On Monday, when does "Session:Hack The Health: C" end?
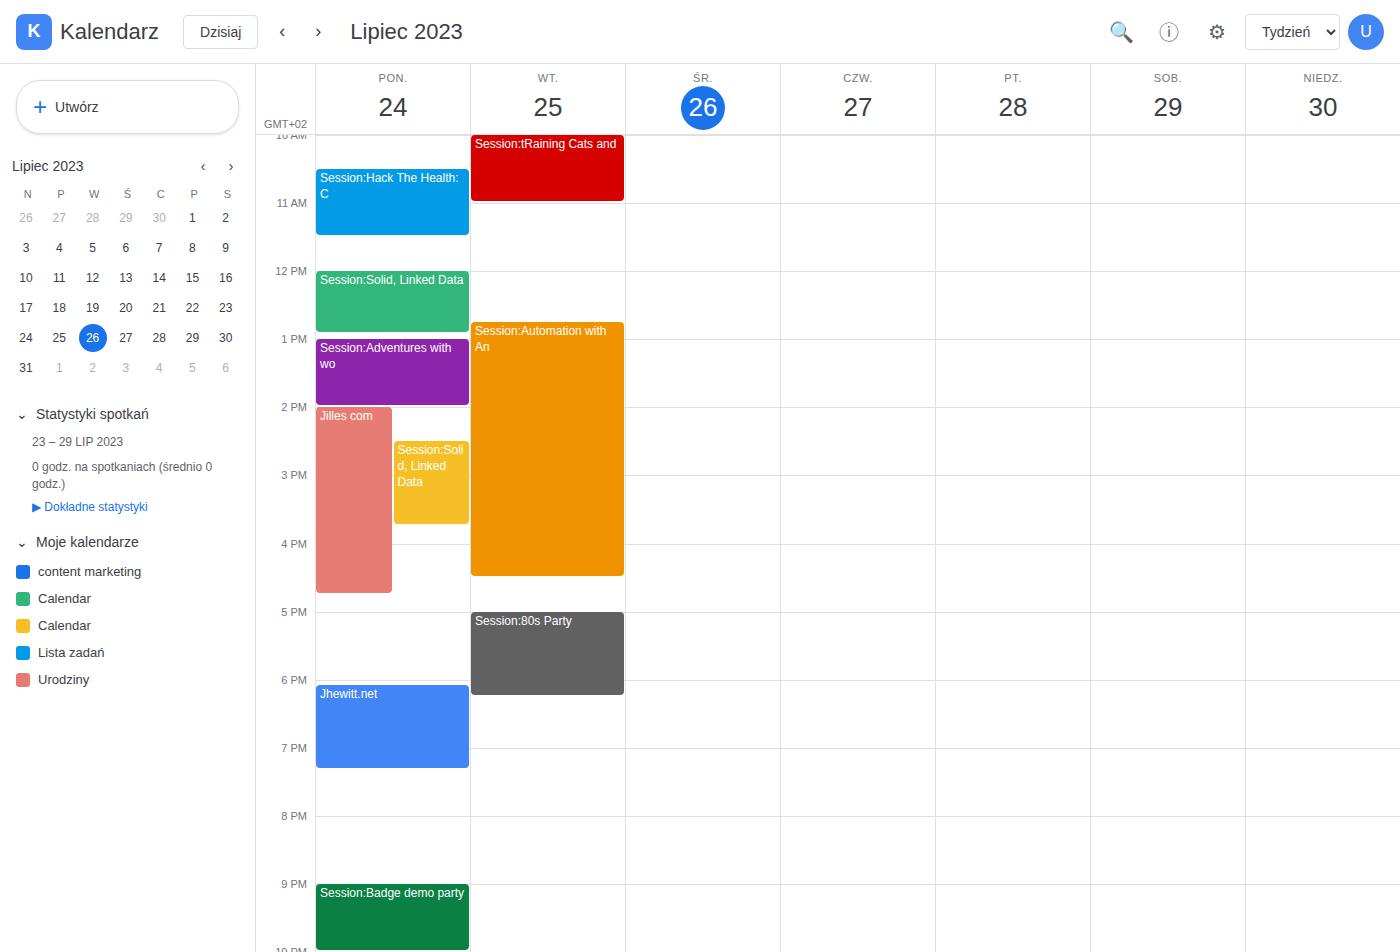
11:30 AM